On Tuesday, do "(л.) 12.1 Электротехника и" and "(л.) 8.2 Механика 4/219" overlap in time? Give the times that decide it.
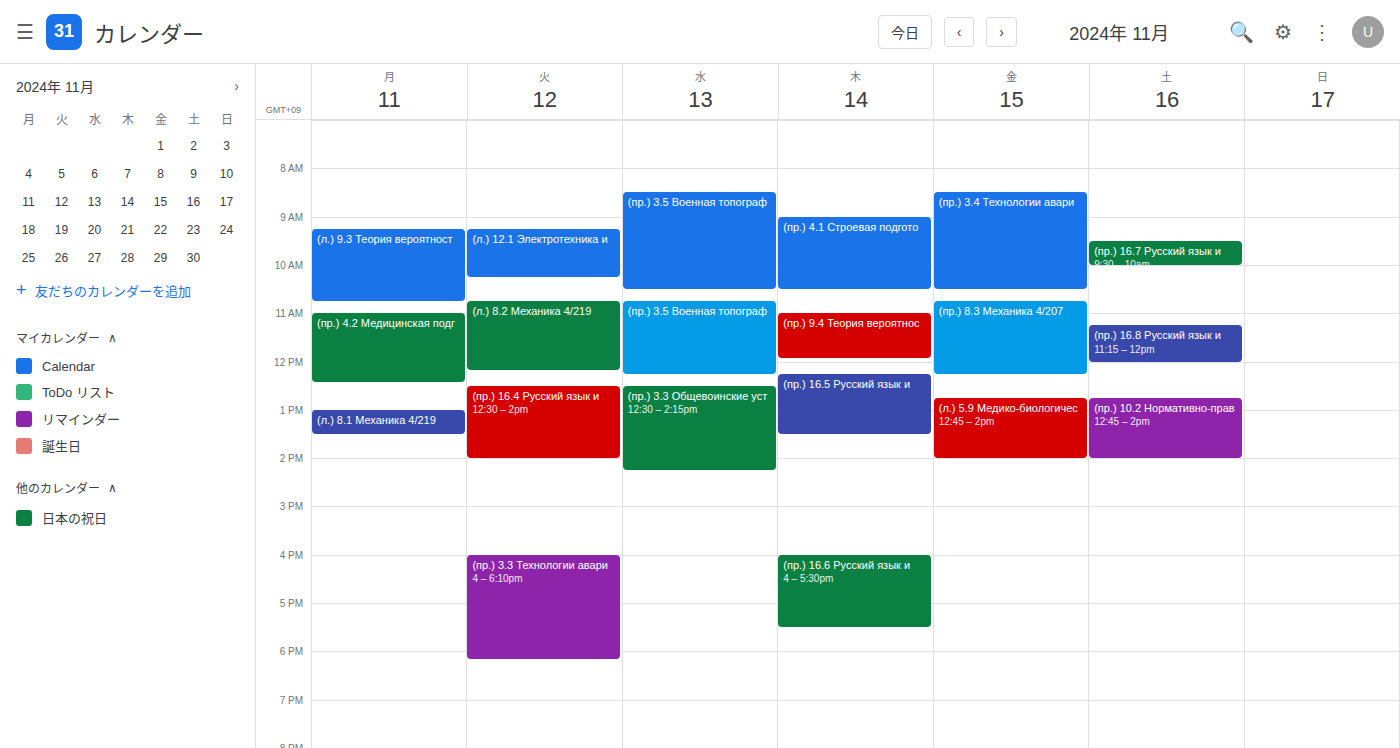
"(л.) 12.1 Электротехника и" ends at 10:15 AM and "(л.) 8.2 Механика 4/219" starts at 10:45 AM -- no overlap.